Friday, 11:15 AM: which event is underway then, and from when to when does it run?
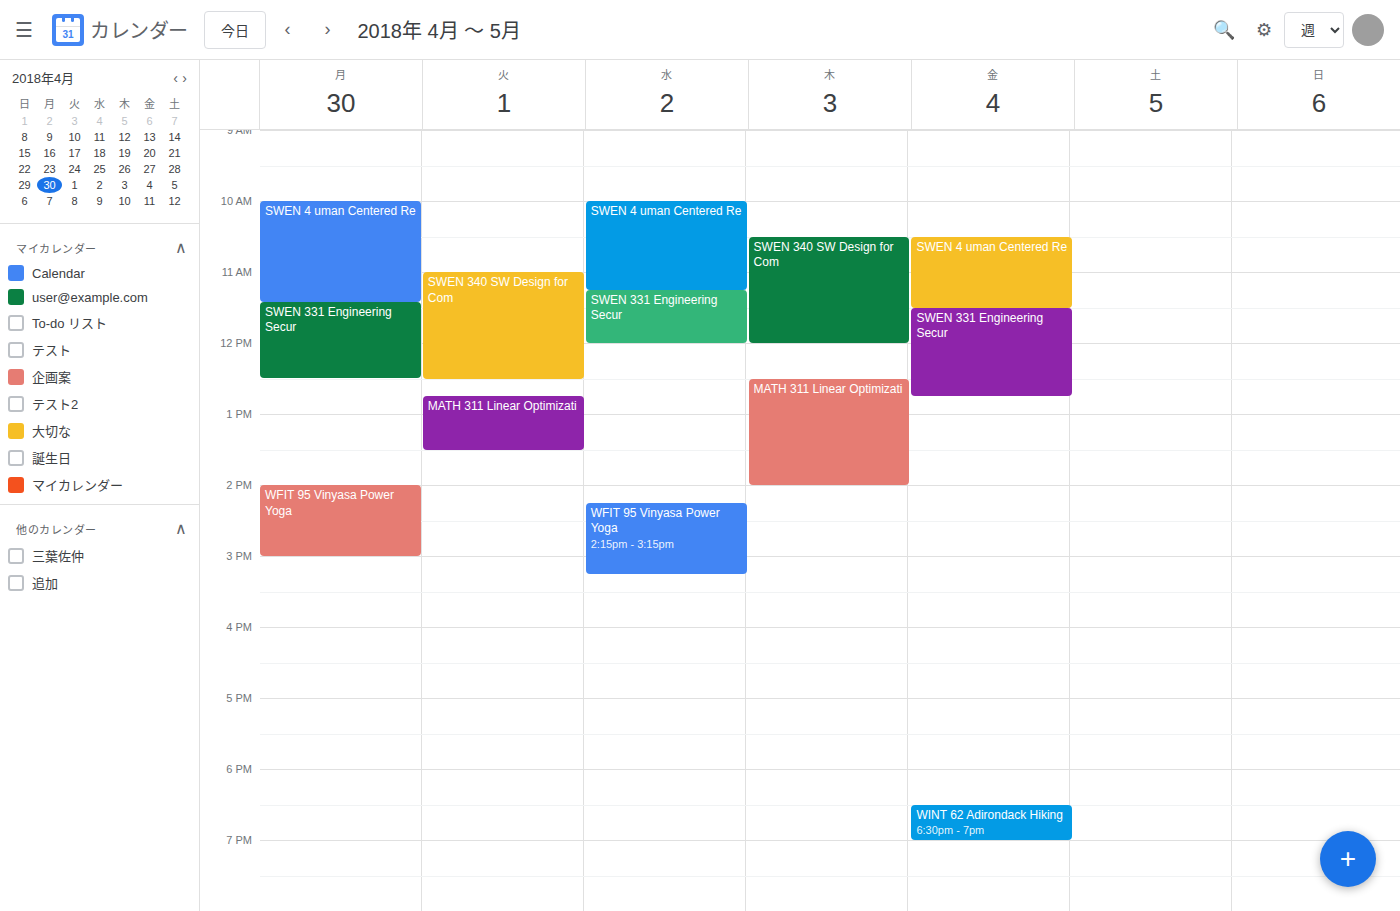
"SWEN 4 uman Centered Re", 10:30 AM to 11:30 AM